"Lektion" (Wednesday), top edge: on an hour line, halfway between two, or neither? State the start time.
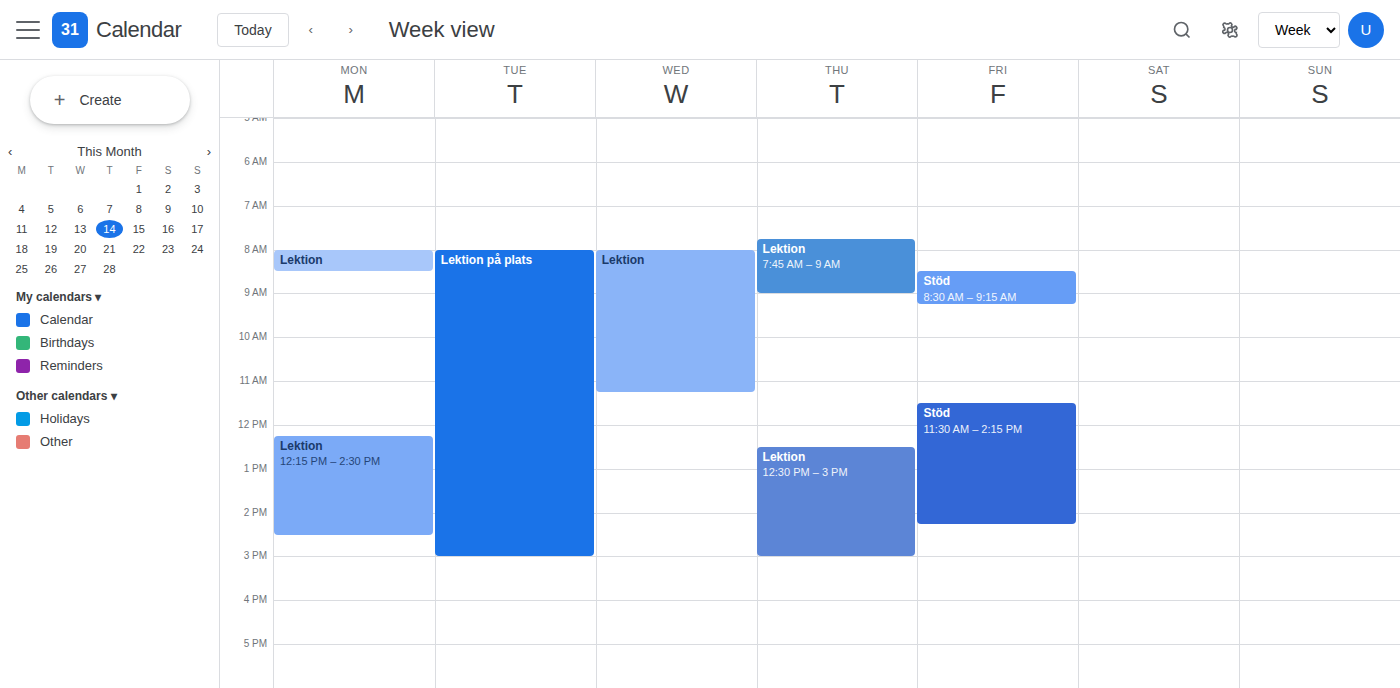
8:00 AM -- exactly on the 8 AM line.